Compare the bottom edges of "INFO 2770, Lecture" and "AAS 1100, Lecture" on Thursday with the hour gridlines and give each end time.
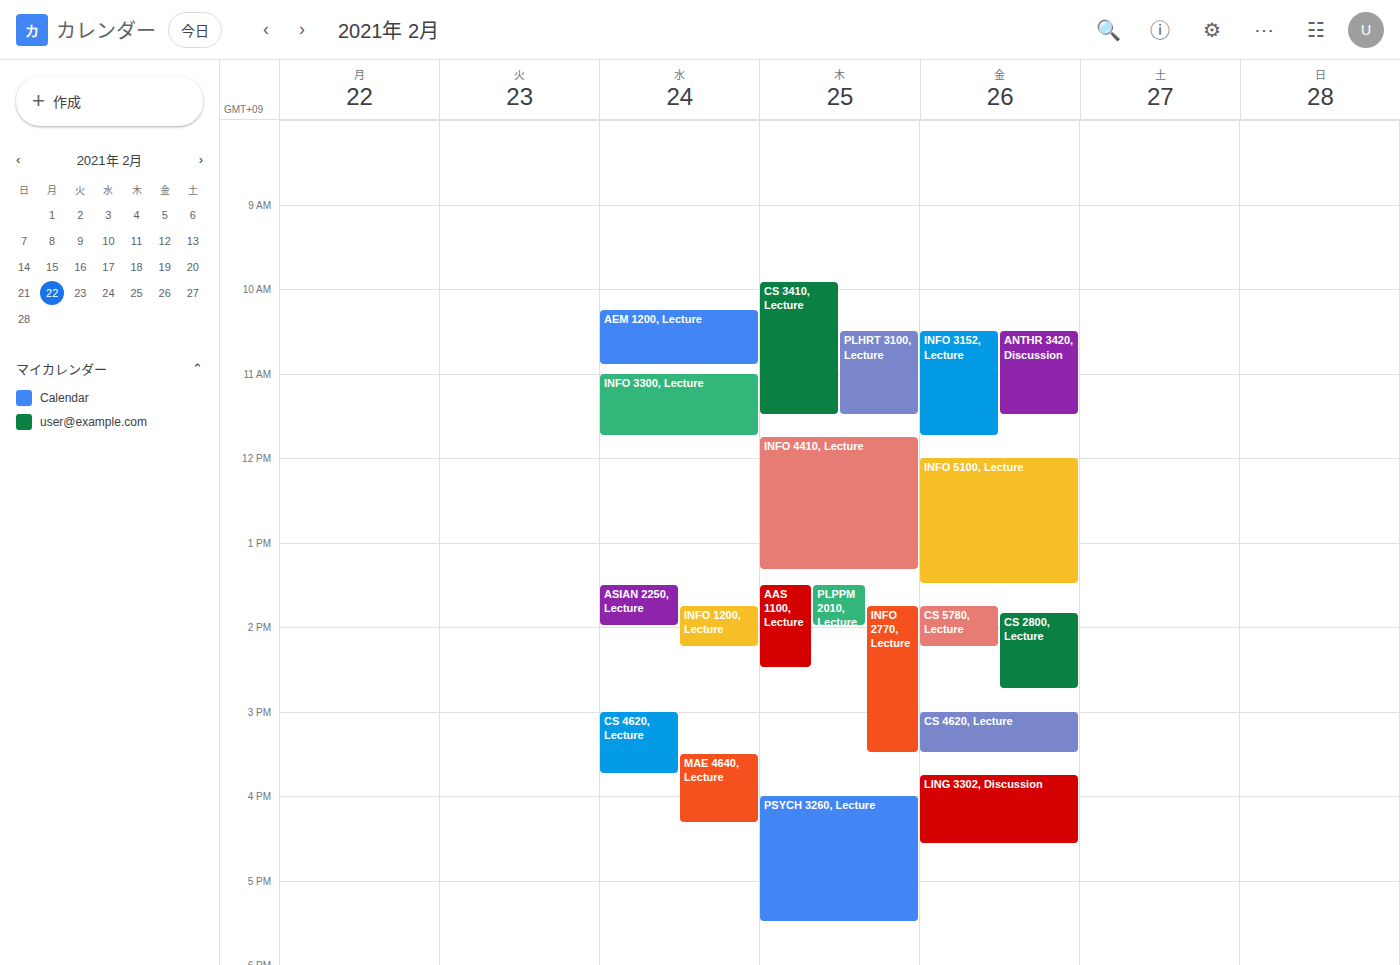
"INFO 2770, Lecture": 15:30, halfway between the 15:00 and 16:00 lines. "AAS 1100, Lecture": 14:30, halfway between the 14:00 and 15:00 lines.